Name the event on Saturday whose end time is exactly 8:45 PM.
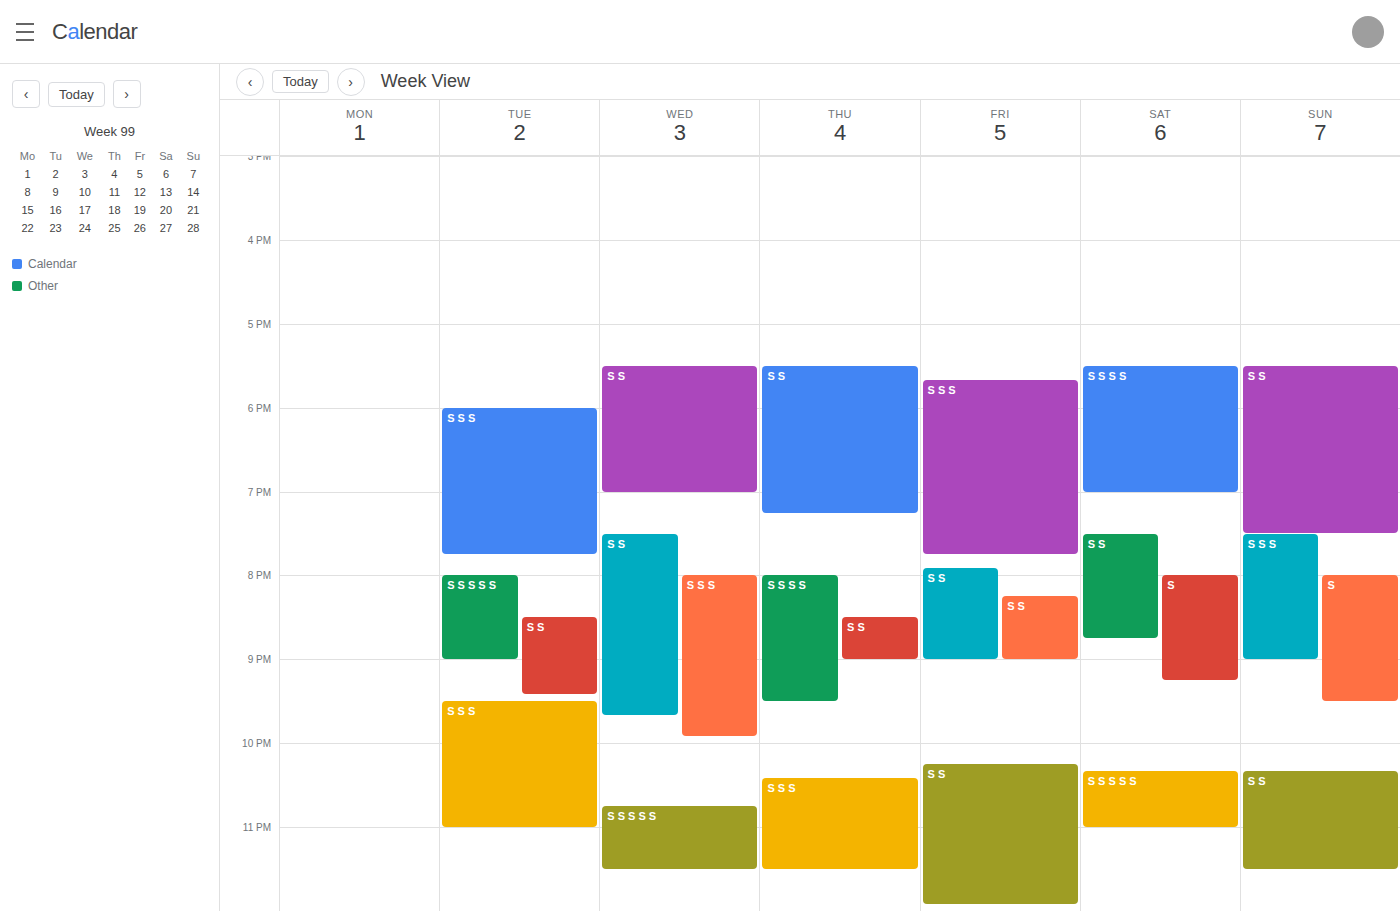
"S S"